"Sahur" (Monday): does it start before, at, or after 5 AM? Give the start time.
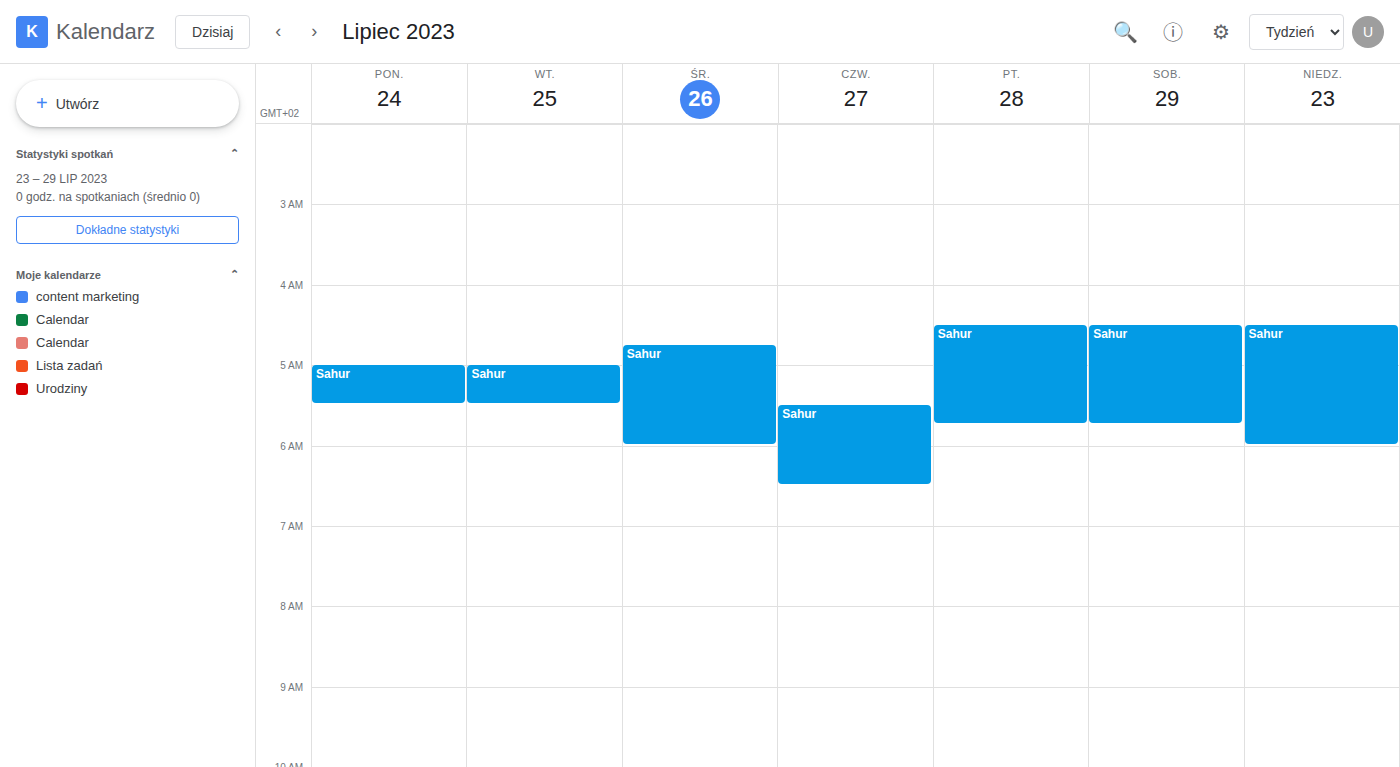
5:00 AM -- exactly at 5 AM, on the 5 AM line.